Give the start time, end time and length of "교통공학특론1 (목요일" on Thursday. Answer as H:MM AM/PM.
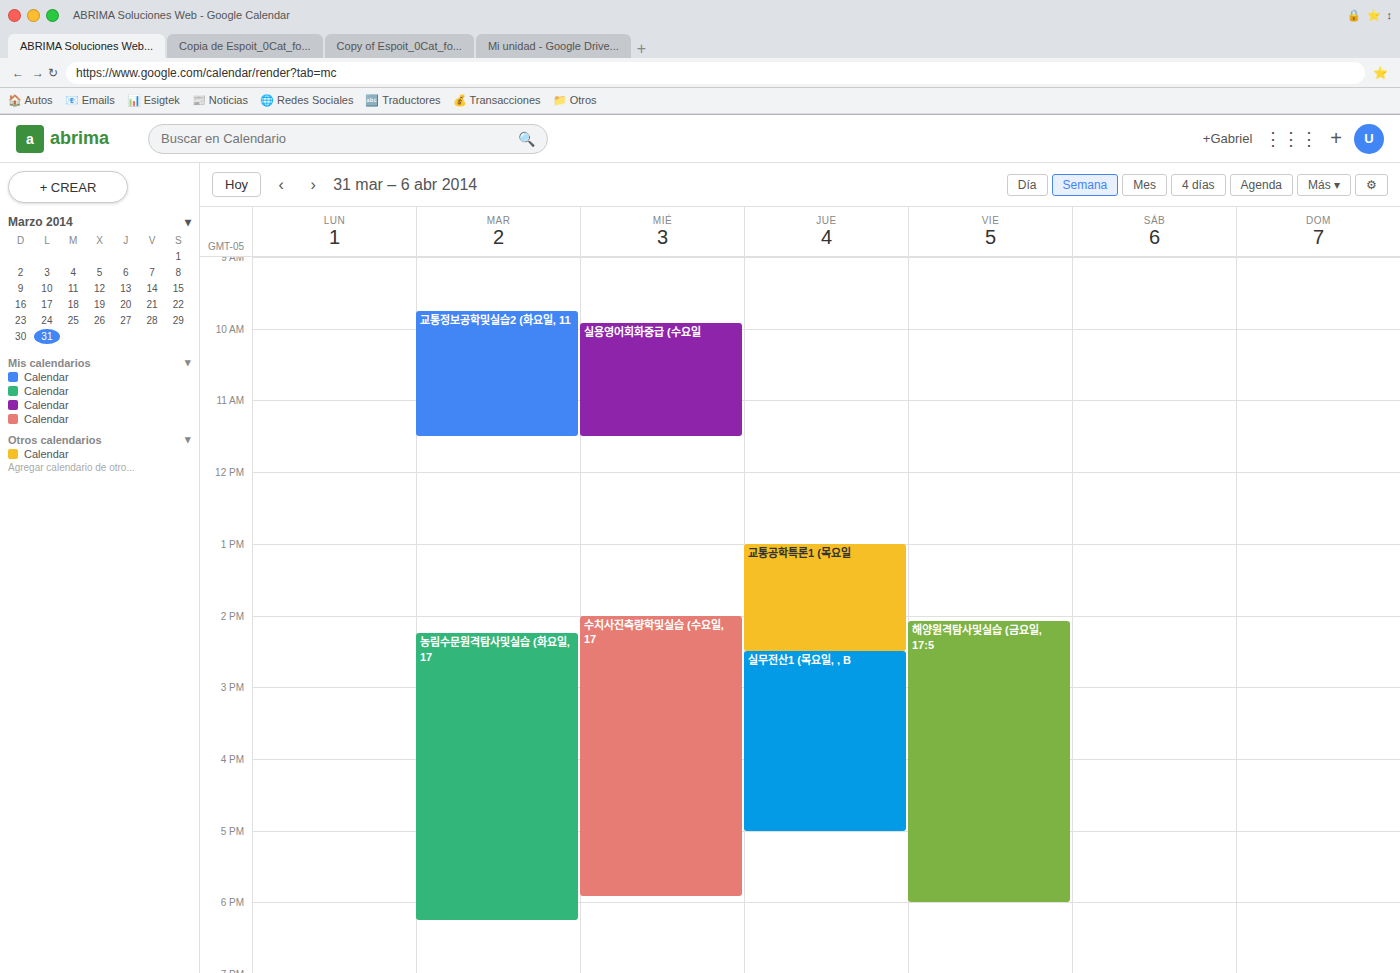
1:00 PM to 2:30 PM, 1 hour 30 minutes